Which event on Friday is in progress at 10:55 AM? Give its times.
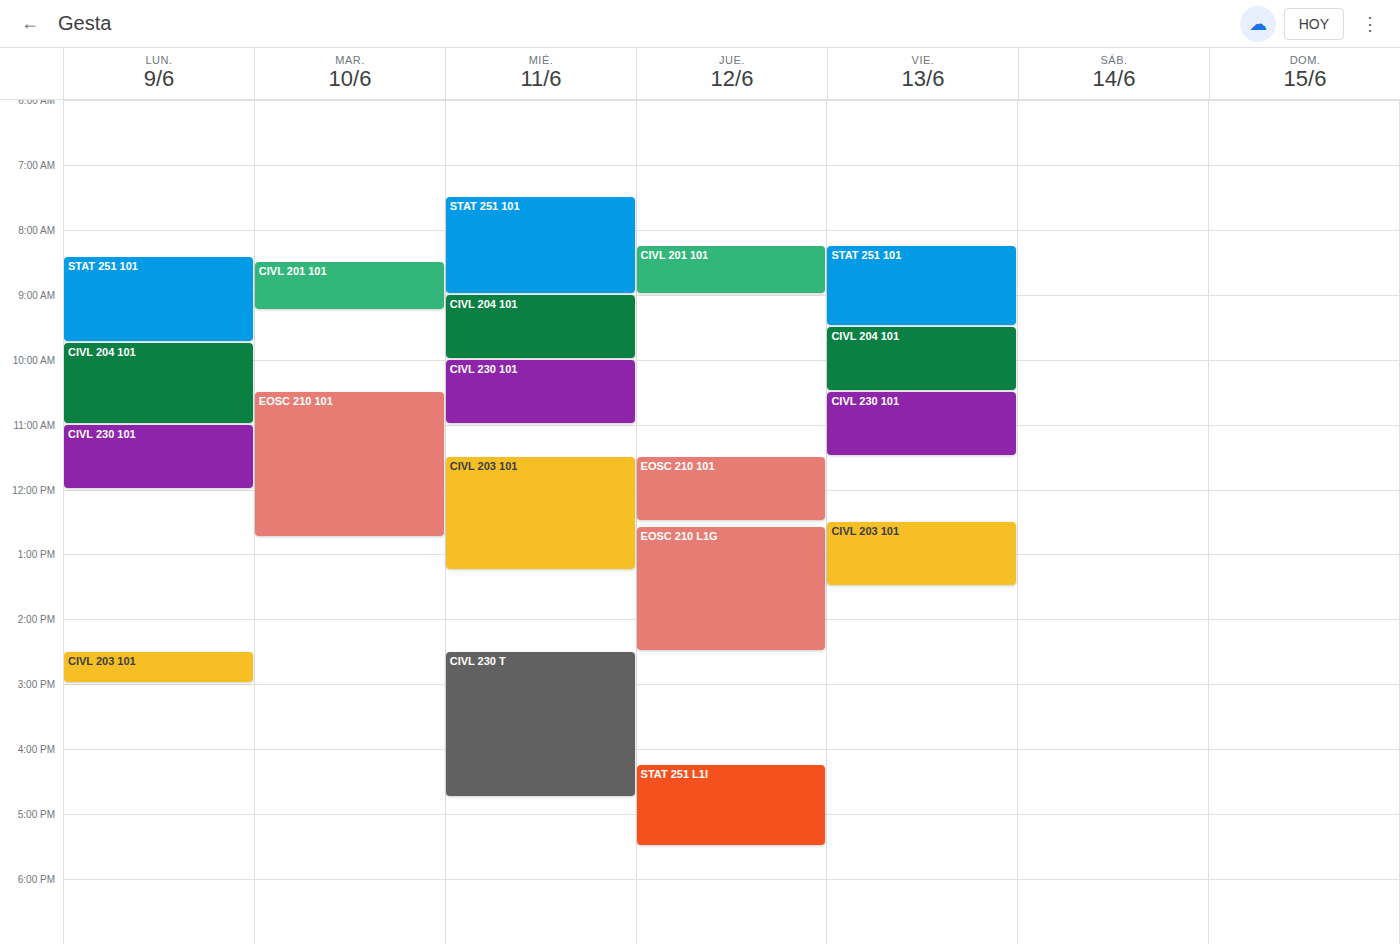
"CIVL 230 101", 10:30 AM to 11:30 AM